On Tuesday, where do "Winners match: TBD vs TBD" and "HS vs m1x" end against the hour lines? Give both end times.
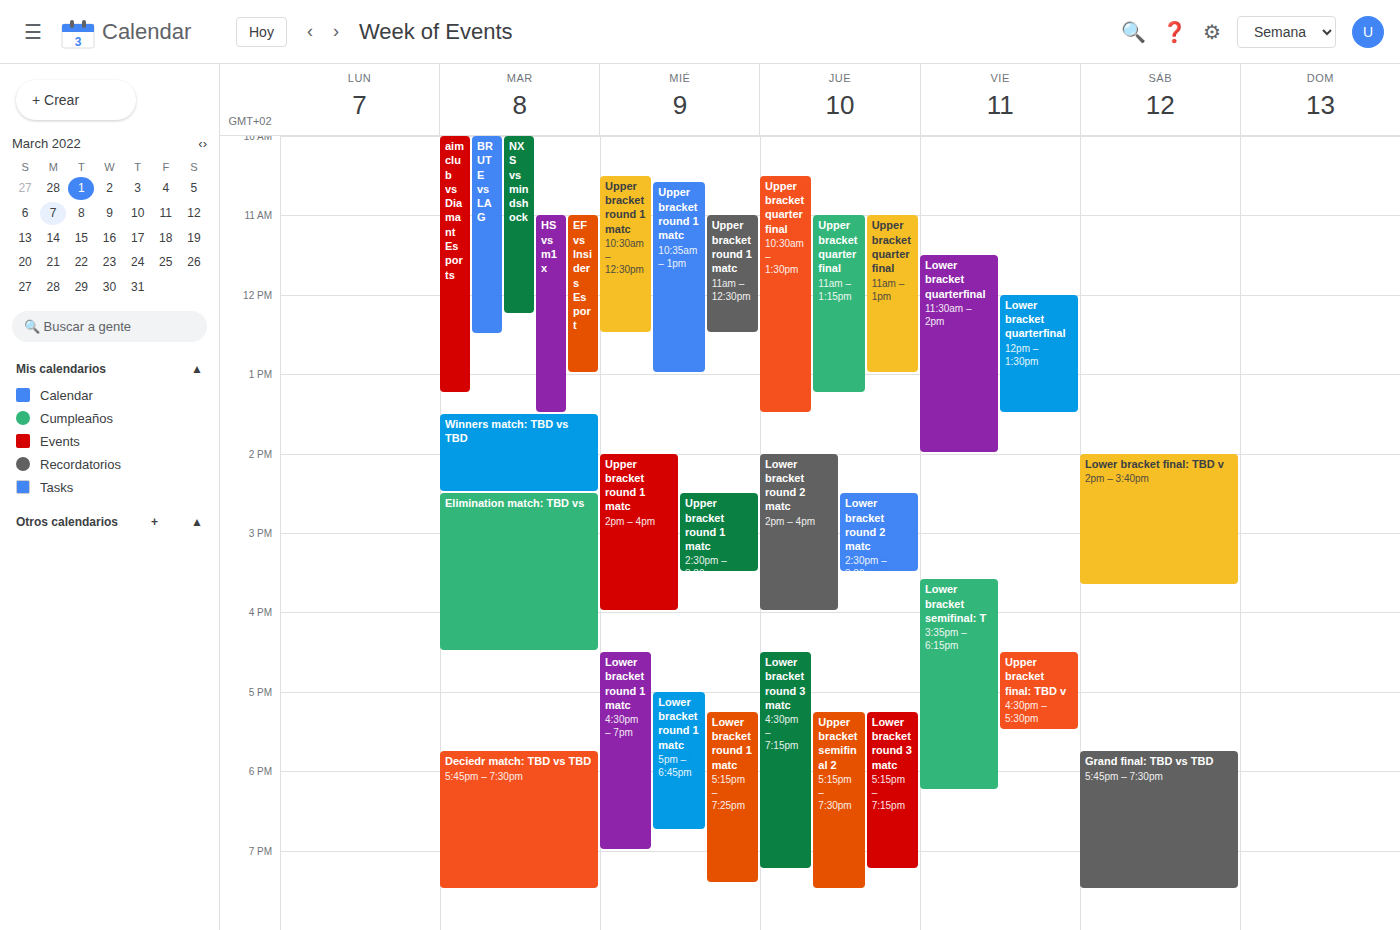
"Winners match: TBD vs TBD": 2:30 PM, halfway between the 2 PM and 3 PM lines. "HS vs m1x": 1:30 PM, halfway between the 1 PM and 2 PM lines.